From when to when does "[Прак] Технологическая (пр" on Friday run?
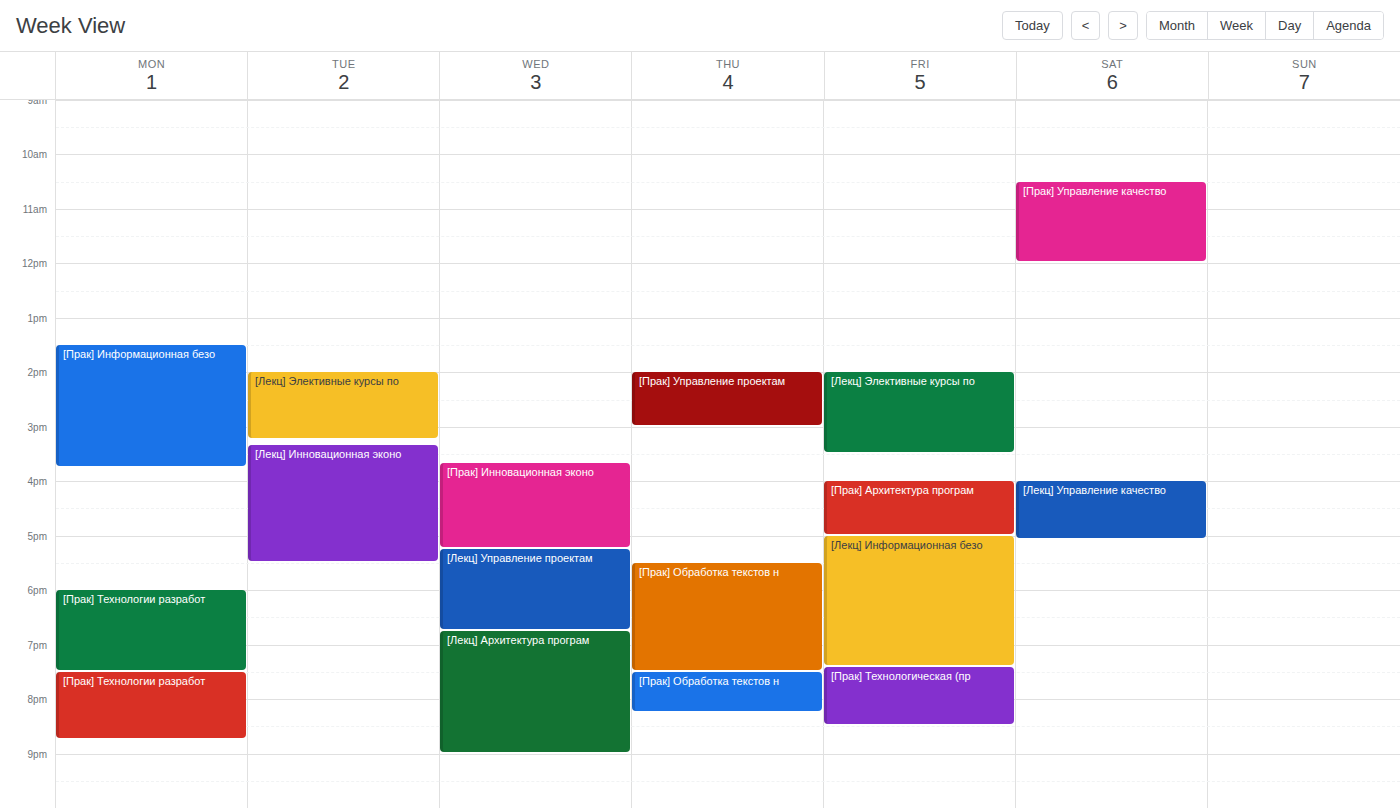
7:25 PM to 8:30 PM